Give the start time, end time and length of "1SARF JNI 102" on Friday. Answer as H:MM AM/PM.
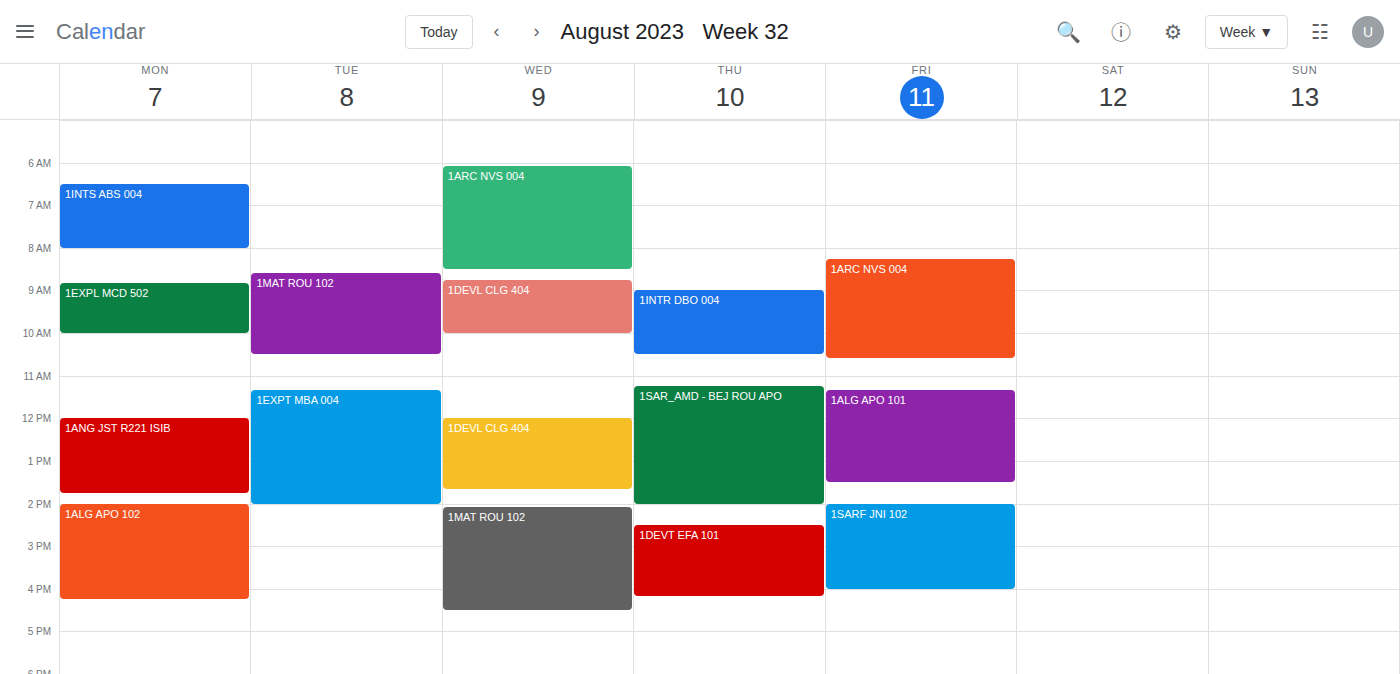
2:00 PM to 4:00 PM, 2 hours